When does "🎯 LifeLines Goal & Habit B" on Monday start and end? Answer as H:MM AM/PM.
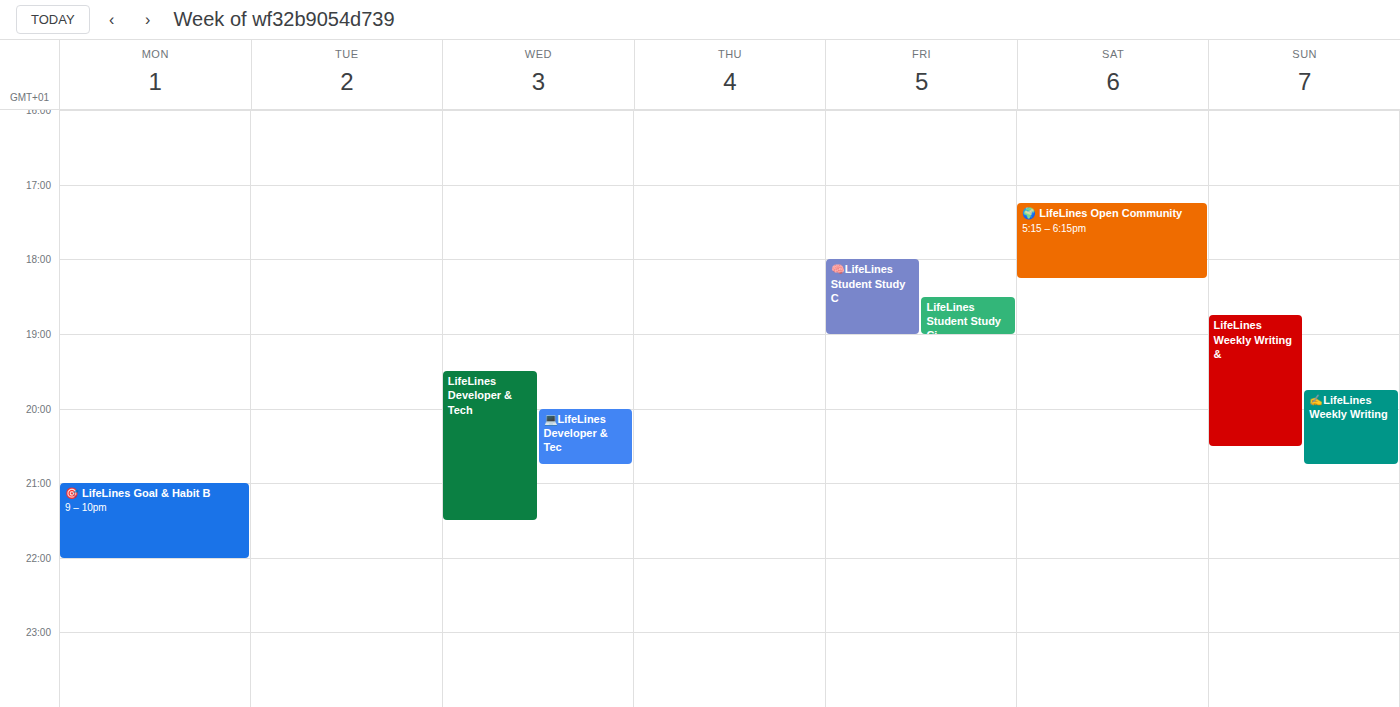
9:00 PM to 10:00 PM